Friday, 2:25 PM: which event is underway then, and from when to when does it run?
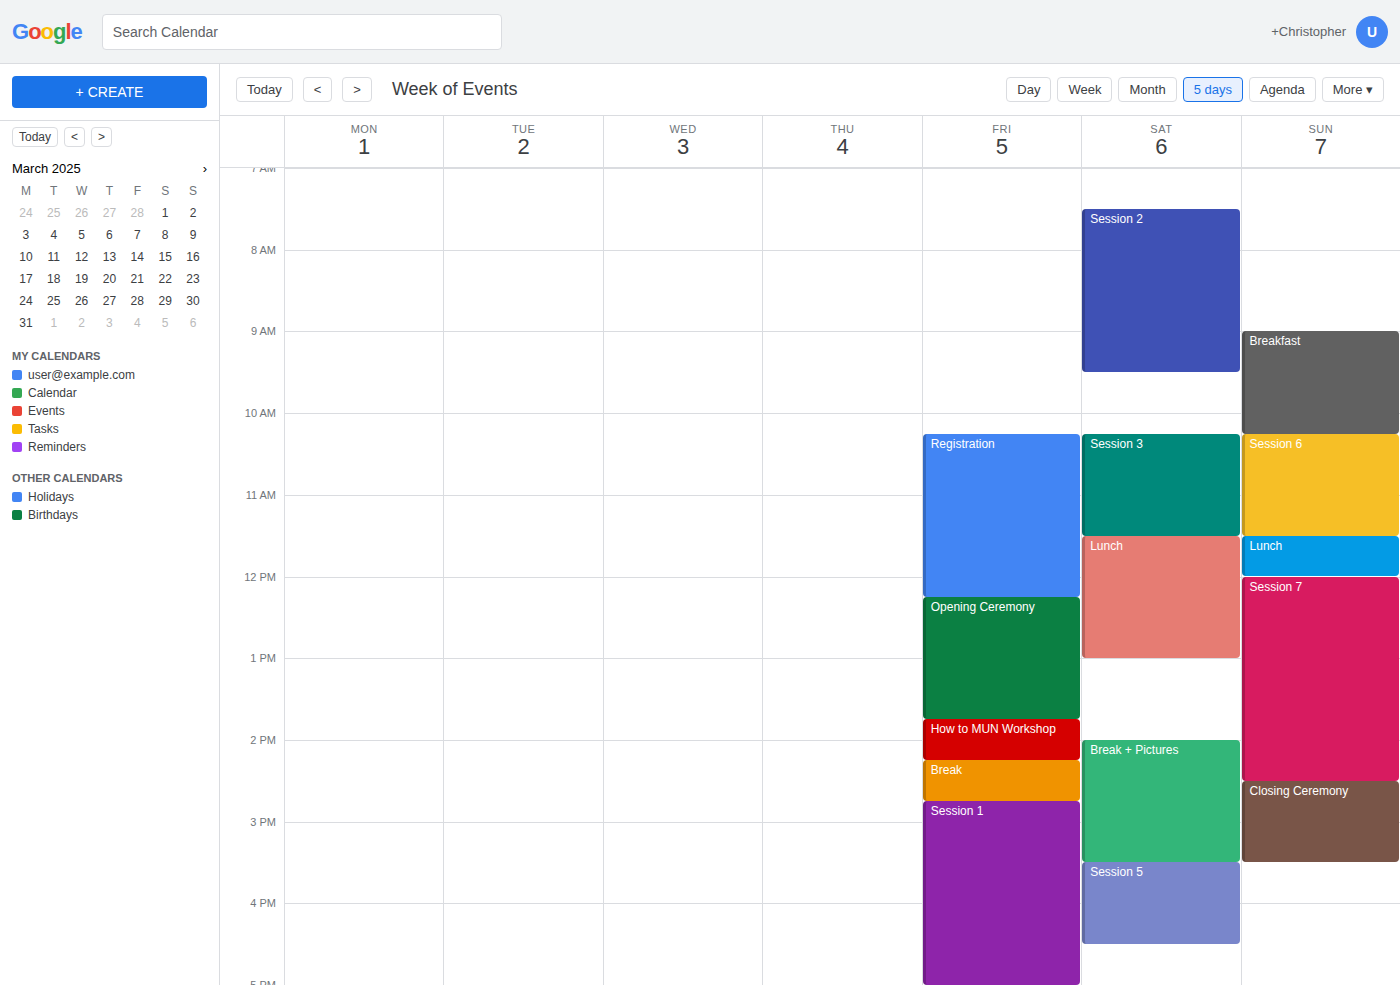
"Break", 2:15 PM to 2:45 PM